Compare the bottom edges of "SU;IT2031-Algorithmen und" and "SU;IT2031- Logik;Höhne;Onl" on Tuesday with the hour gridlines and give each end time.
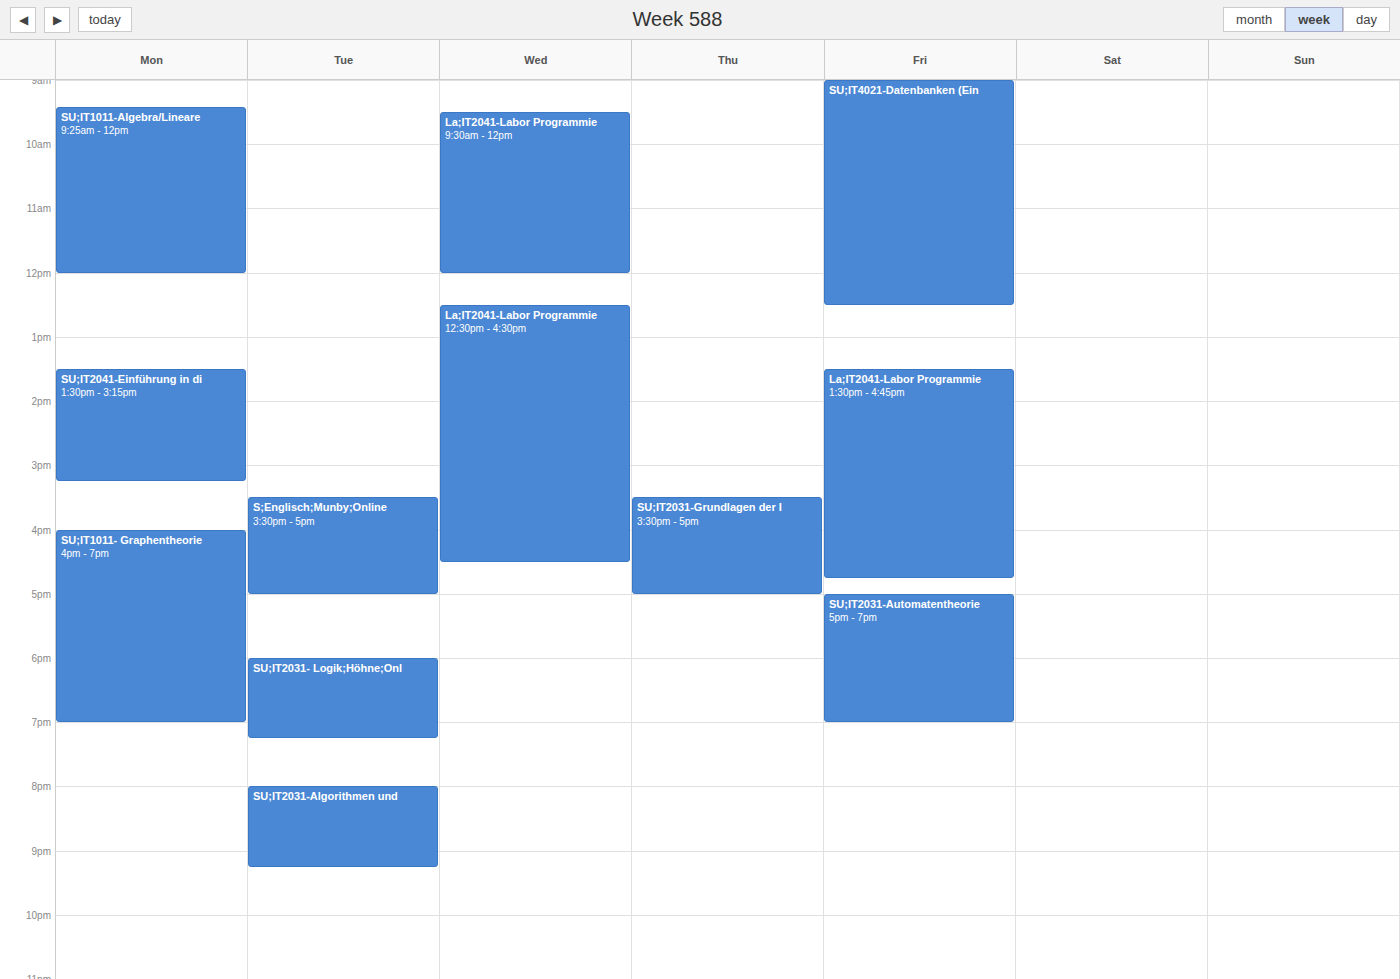
"SU;IT2031-Algorithmen und": 9:15 PM, neither: a quarter of the way from the 9 PM line to the 10 PM line. "SU;IT2031- Logik;Höhne;Onl": 7:15 PM, neither: a quarter of the way from the 7 PM line to the 8 PM line.